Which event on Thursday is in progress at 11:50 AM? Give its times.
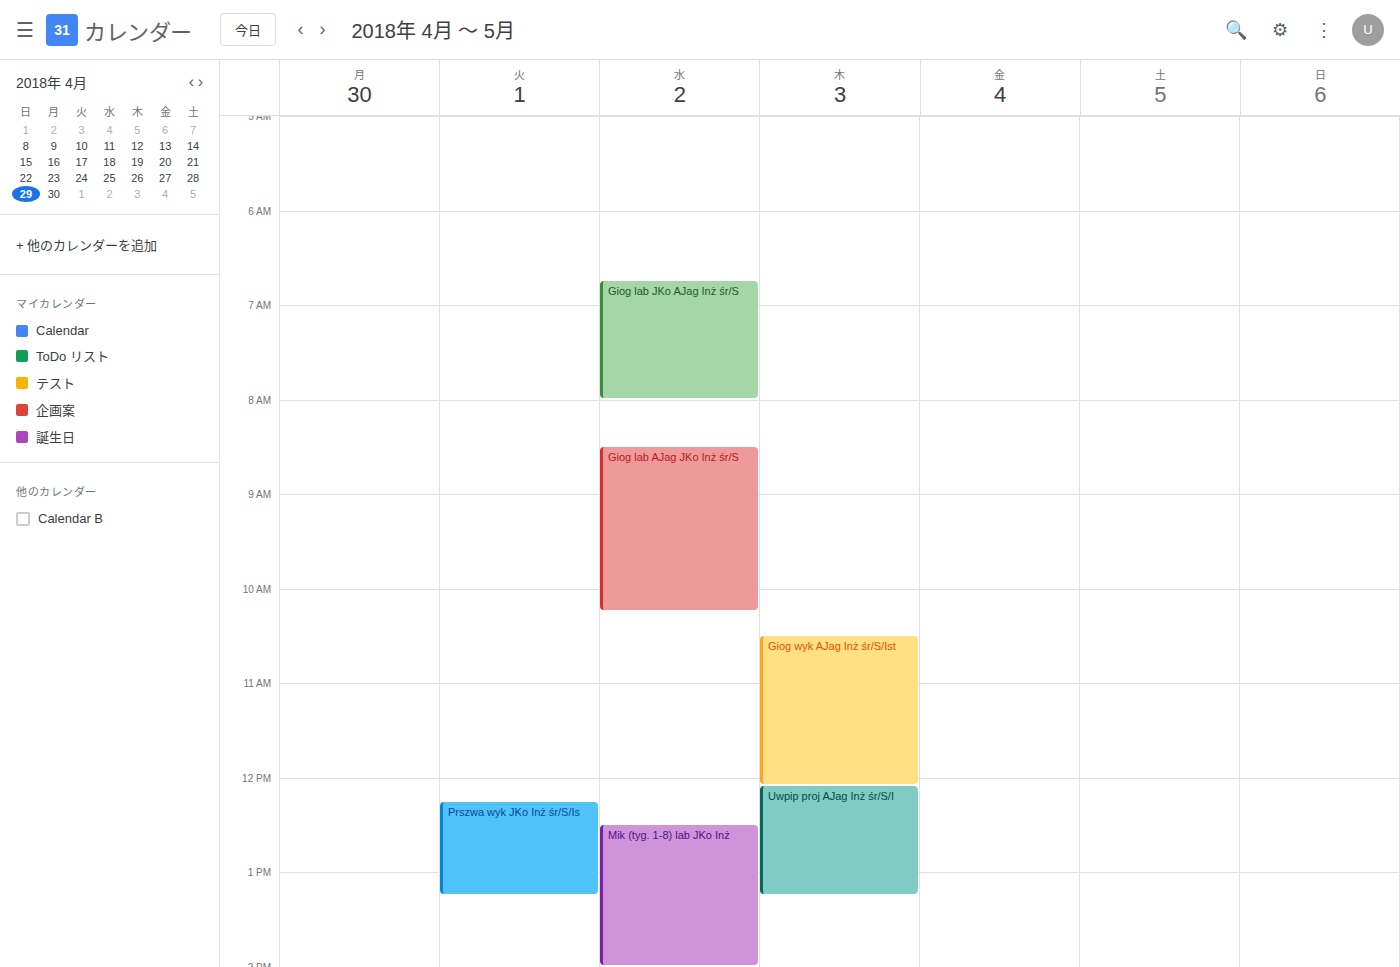
"Giog wyk AJag Inż śr/S/Ist", 10:30 AM to 12:05 PM